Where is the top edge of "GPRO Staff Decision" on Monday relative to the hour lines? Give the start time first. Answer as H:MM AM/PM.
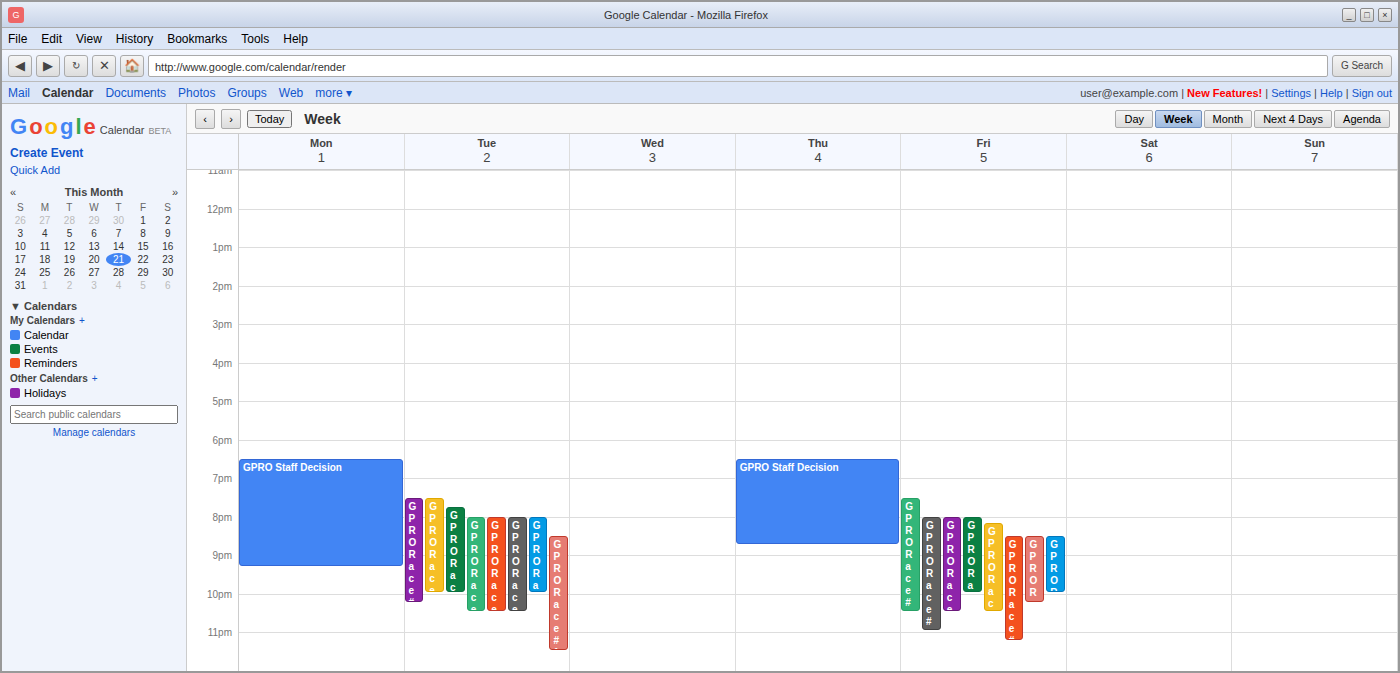
6:30 PM -- halfway between the 6 PM and 7 PM lines.